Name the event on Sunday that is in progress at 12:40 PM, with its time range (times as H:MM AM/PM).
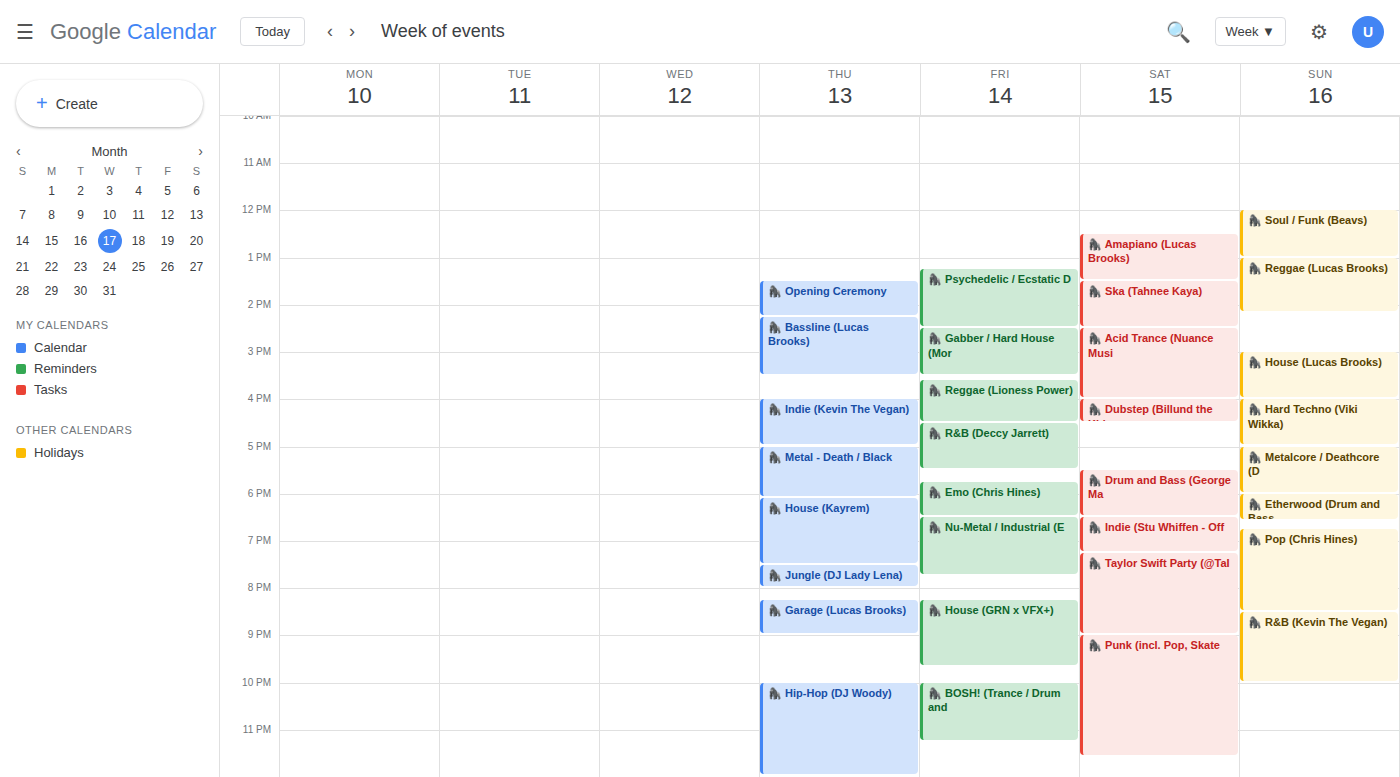
"🦍 Soul / Funk (Beavs)", 12:00 PM to 1:00 PM